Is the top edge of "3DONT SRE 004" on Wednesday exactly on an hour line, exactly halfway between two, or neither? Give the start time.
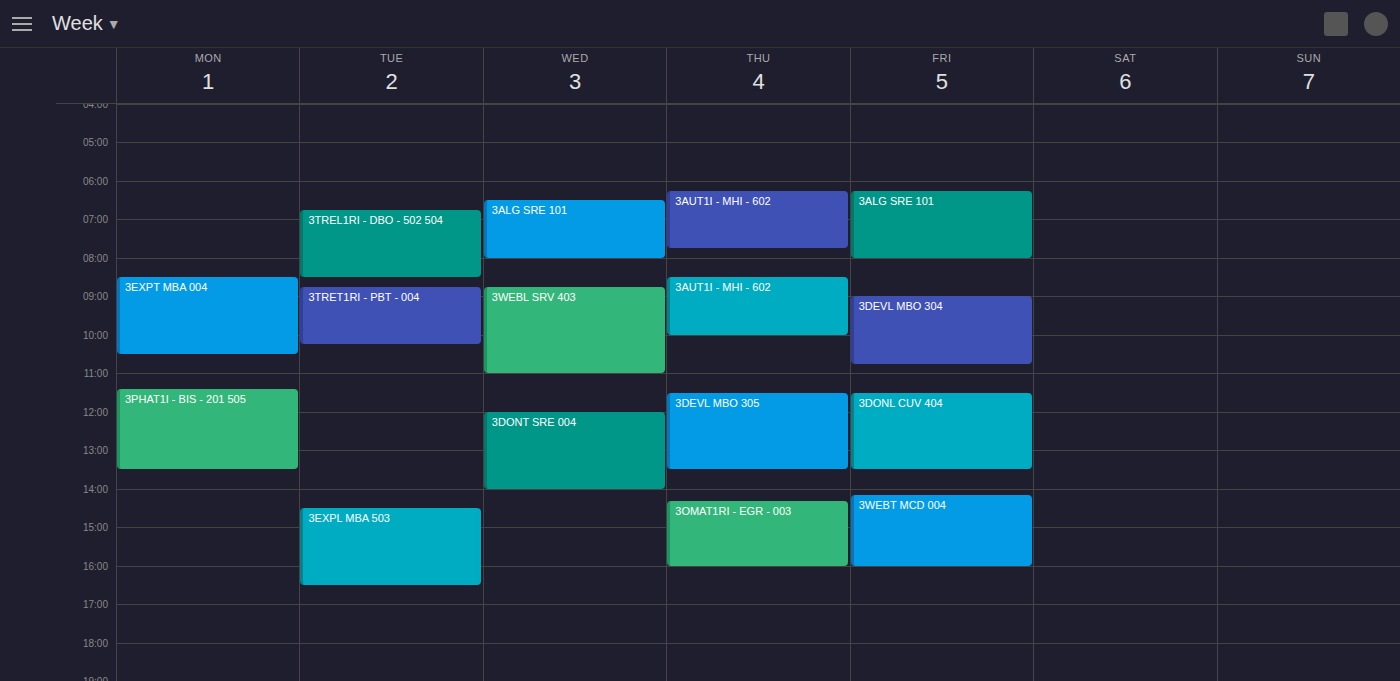
12:00 PM -- exactly on the 12 PM line.